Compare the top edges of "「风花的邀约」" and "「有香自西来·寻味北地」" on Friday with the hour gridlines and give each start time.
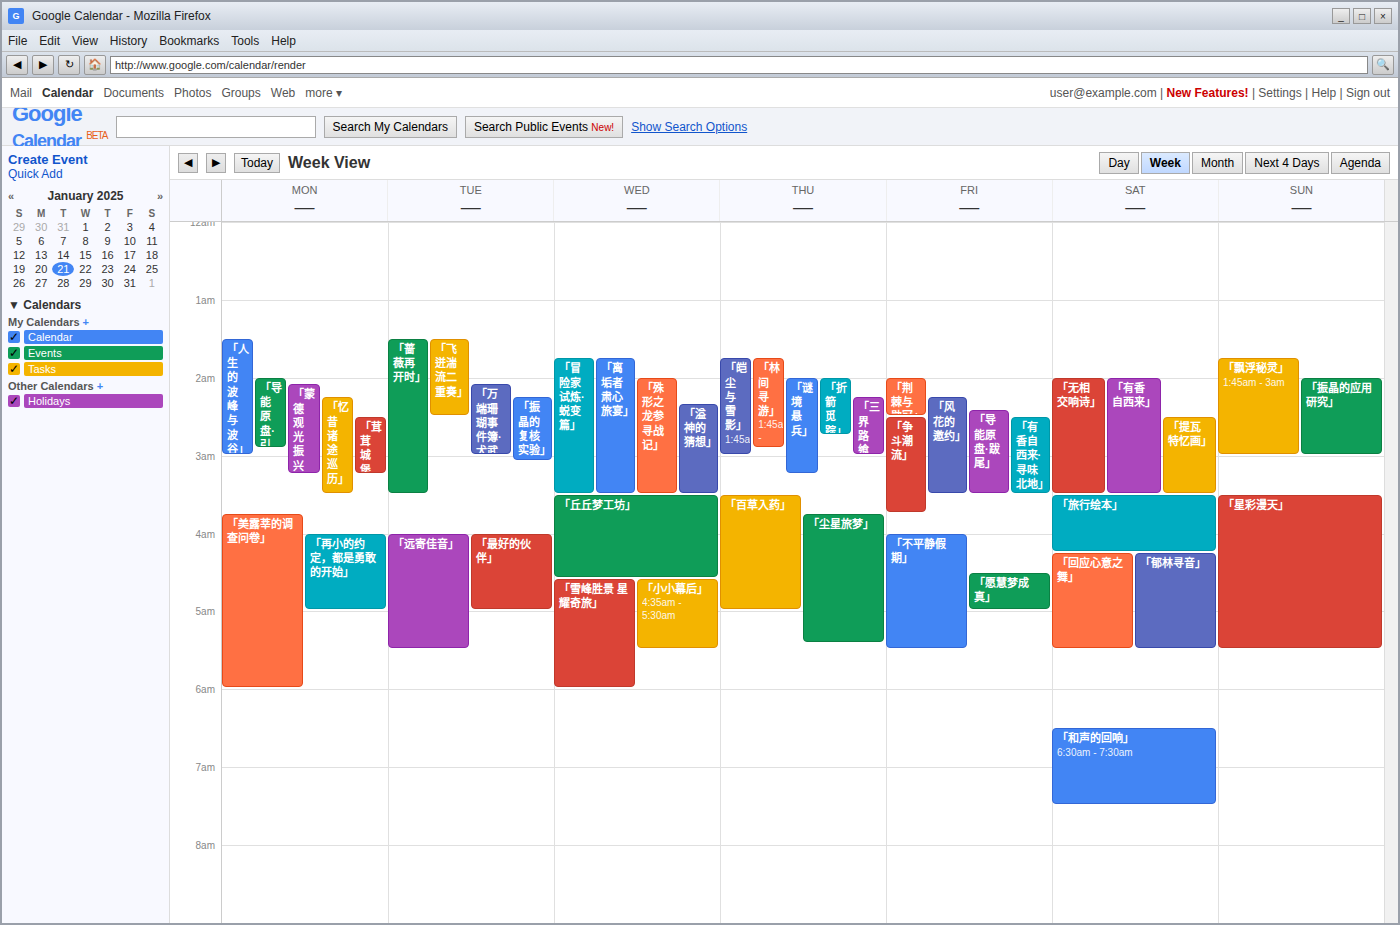
"「风花的邀约」": 2:15 AM, neither: a quarter of the way from the 2 AM line to the 3 AM line. "「有香自西来·寻味北地」": 2:30 AM, halfway between the 2 AM and 3 AM lines.